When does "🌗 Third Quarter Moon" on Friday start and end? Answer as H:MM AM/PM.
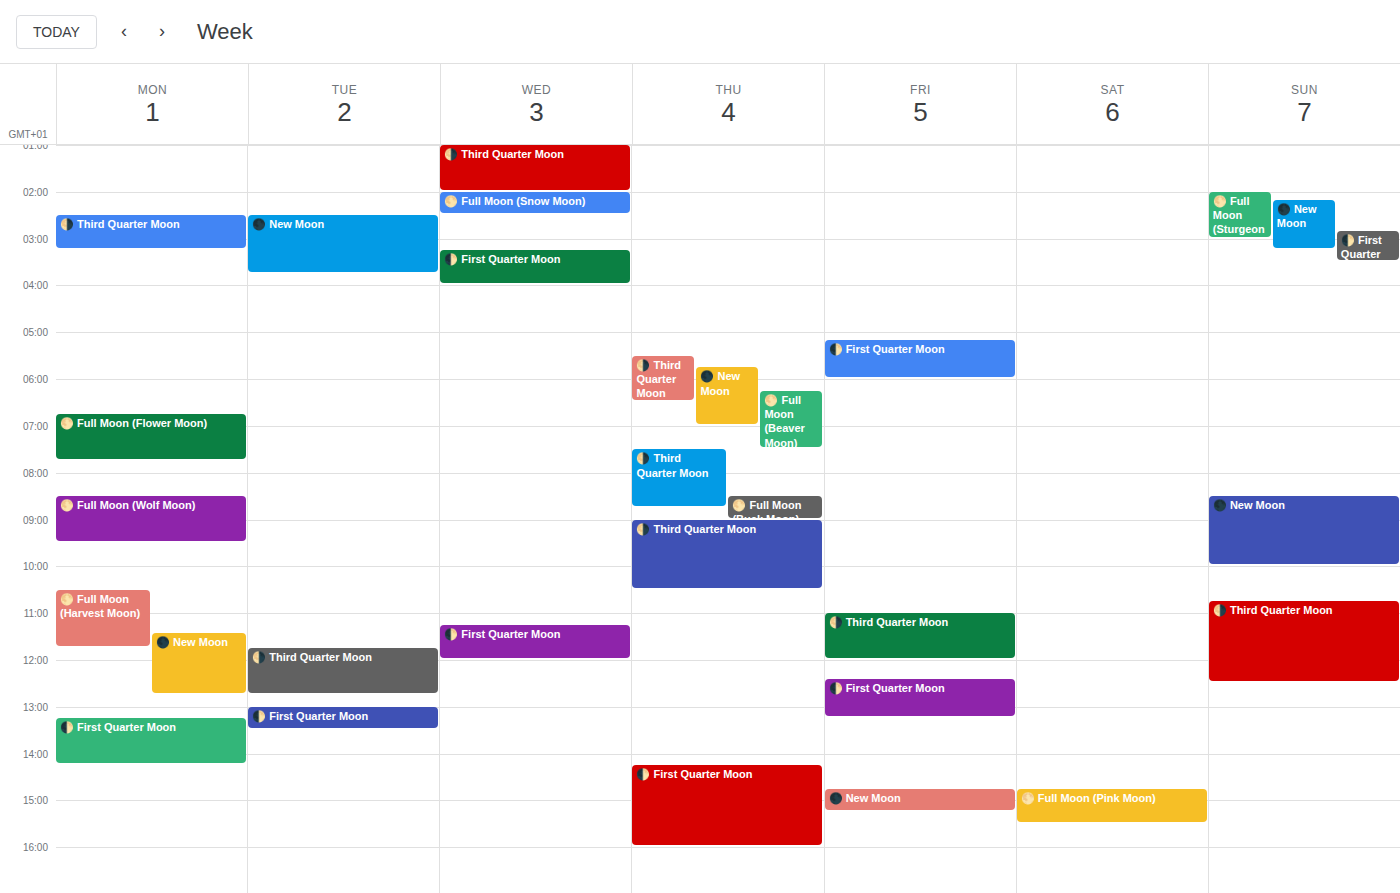
11:00 AM to 12:00 PM